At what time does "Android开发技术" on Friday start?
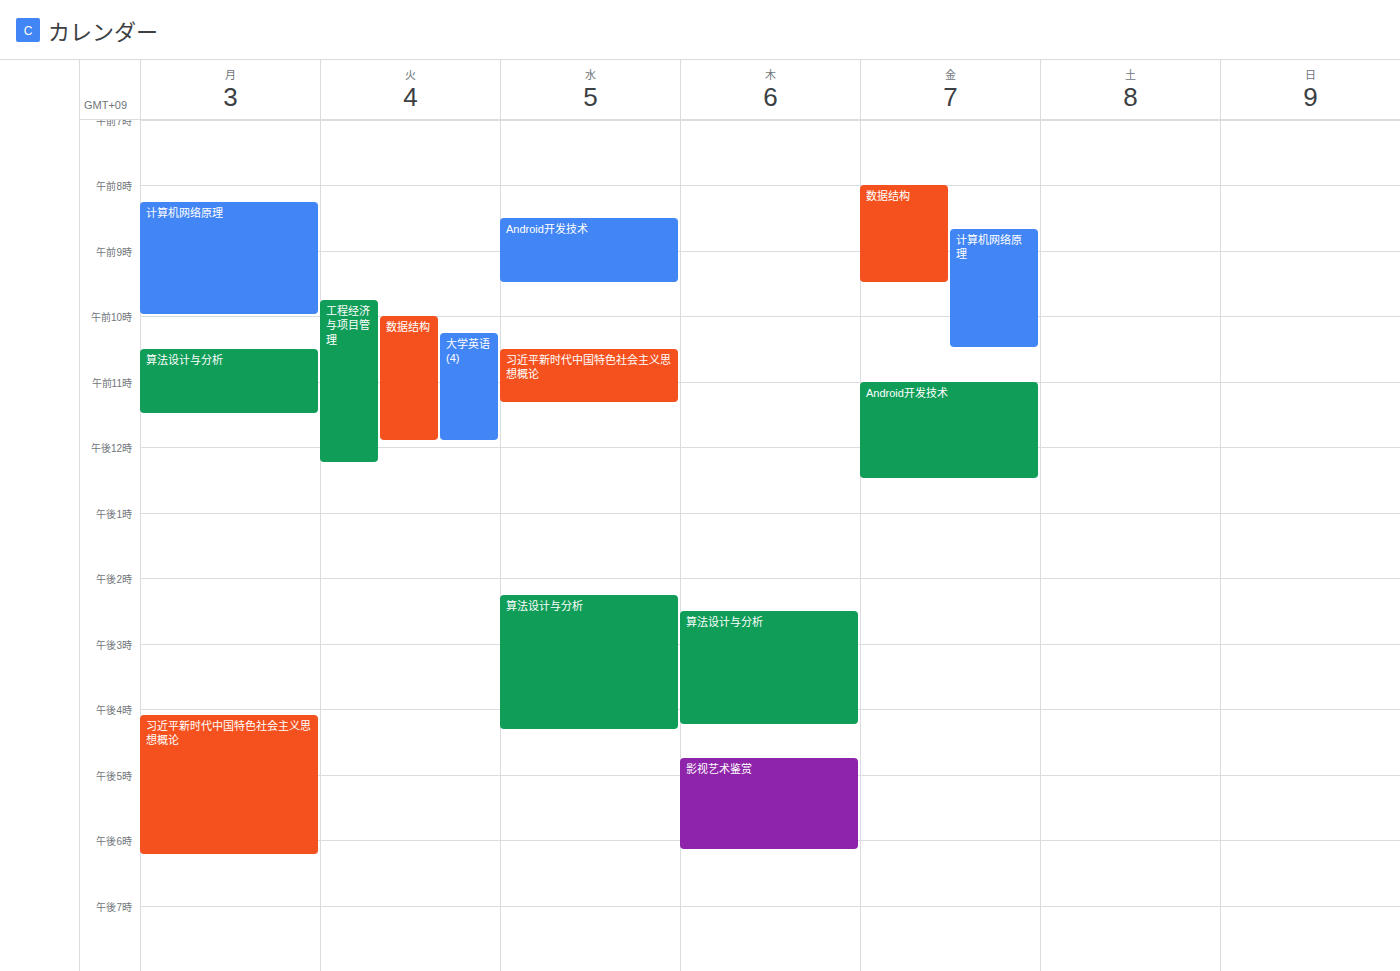
11:00 AM